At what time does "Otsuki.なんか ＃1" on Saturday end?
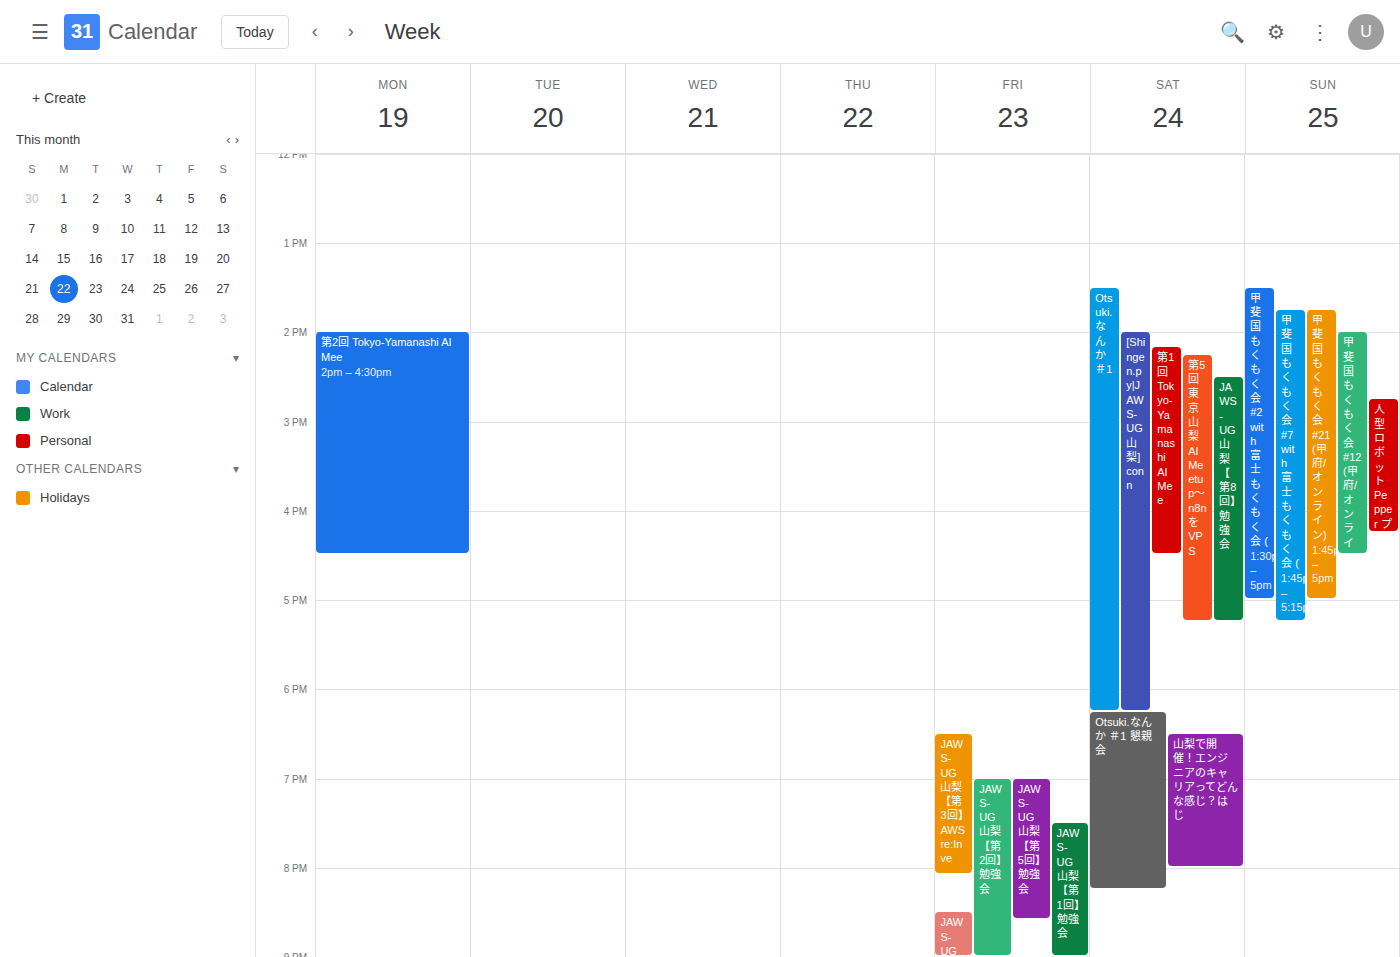
6:15 PM